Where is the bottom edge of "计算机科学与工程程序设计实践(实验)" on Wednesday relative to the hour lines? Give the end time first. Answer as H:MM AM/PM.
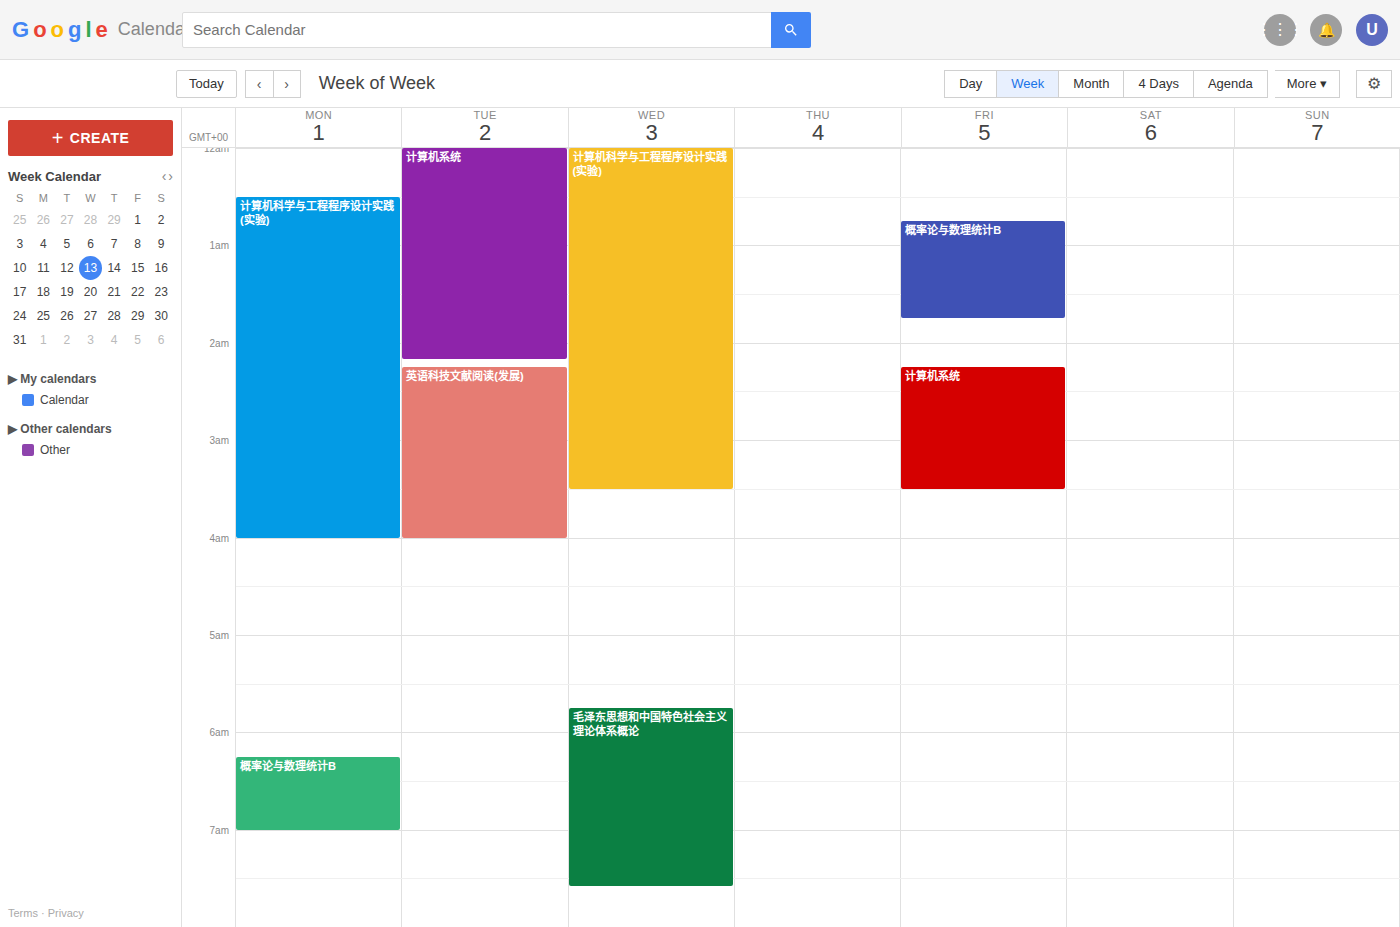
3:30 AM -- halfway between the 3 AM and 4 AM lines.